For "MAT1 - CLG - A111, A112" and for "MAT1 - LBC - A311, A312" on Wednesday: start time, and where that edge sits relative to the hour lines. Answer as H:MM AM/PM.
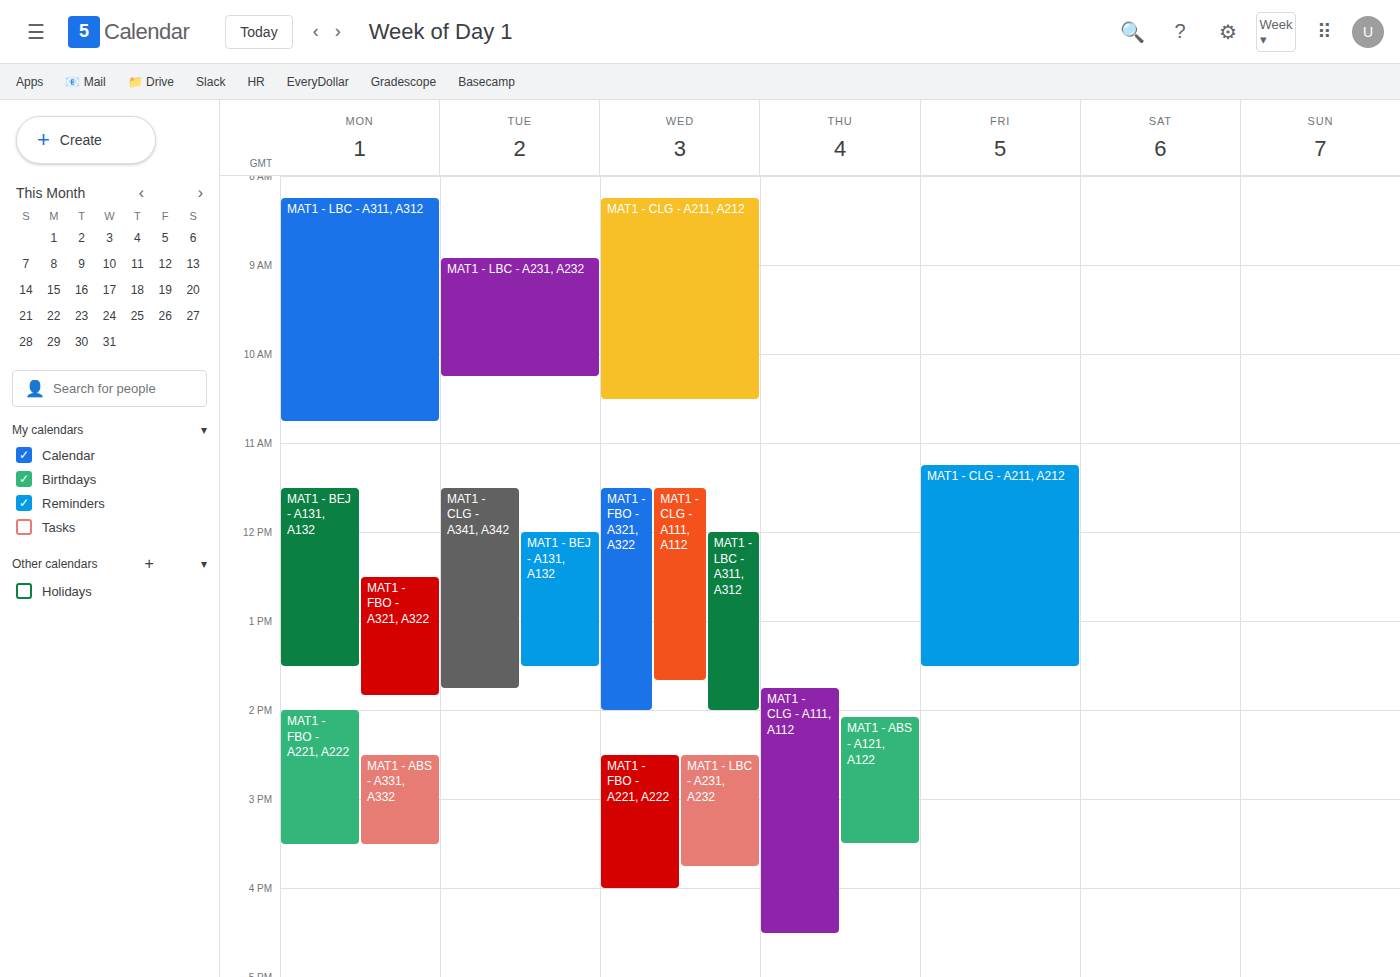
"MAT1 - CLG - A111, A112": 11:30 AM, halfway between the 11 AM and 12 PM lines. "MAT1 - LBC - A311, A312": 12:00 PM, exactly on the 12 PM line.